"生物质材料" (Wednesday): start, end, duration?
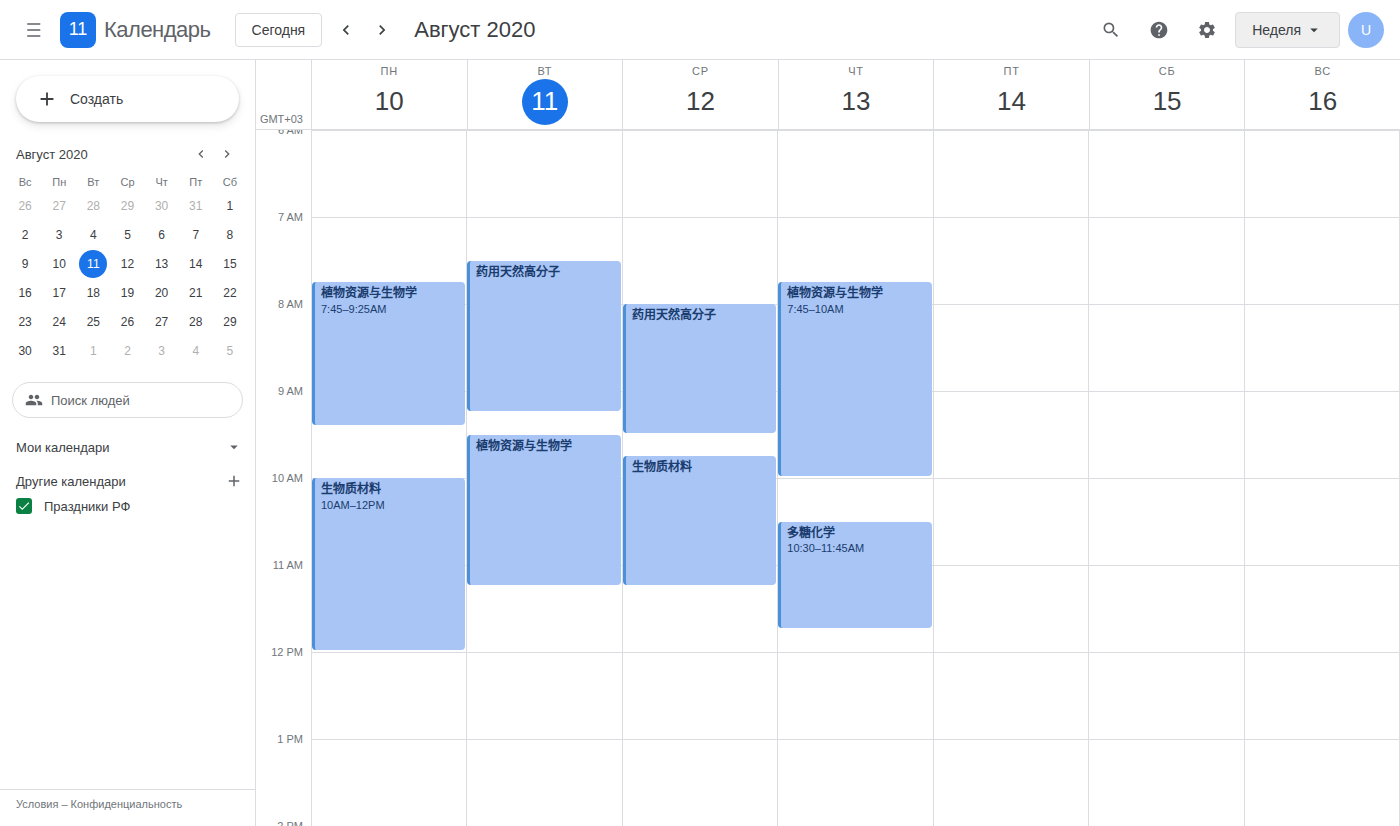
9:45 AM to 11:15 AM, 1 hour 30 minutes